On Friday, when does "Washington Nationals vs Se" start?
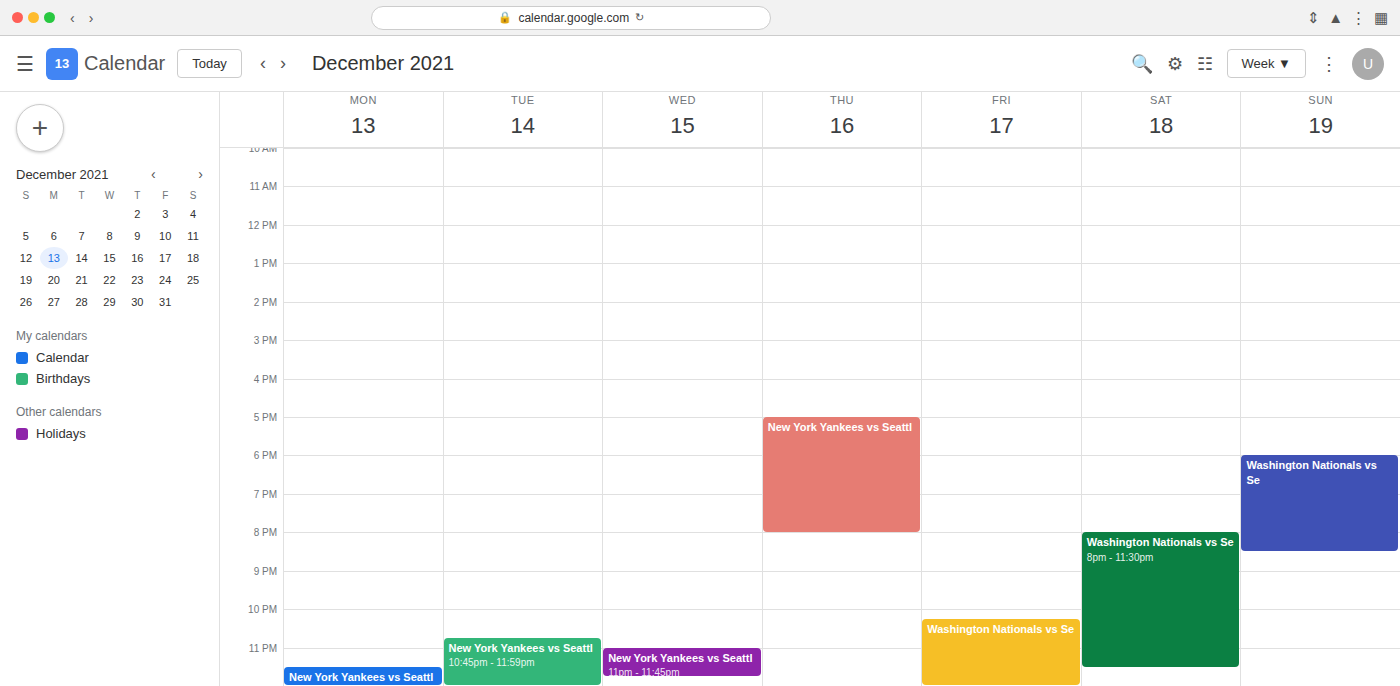
10:15 PM